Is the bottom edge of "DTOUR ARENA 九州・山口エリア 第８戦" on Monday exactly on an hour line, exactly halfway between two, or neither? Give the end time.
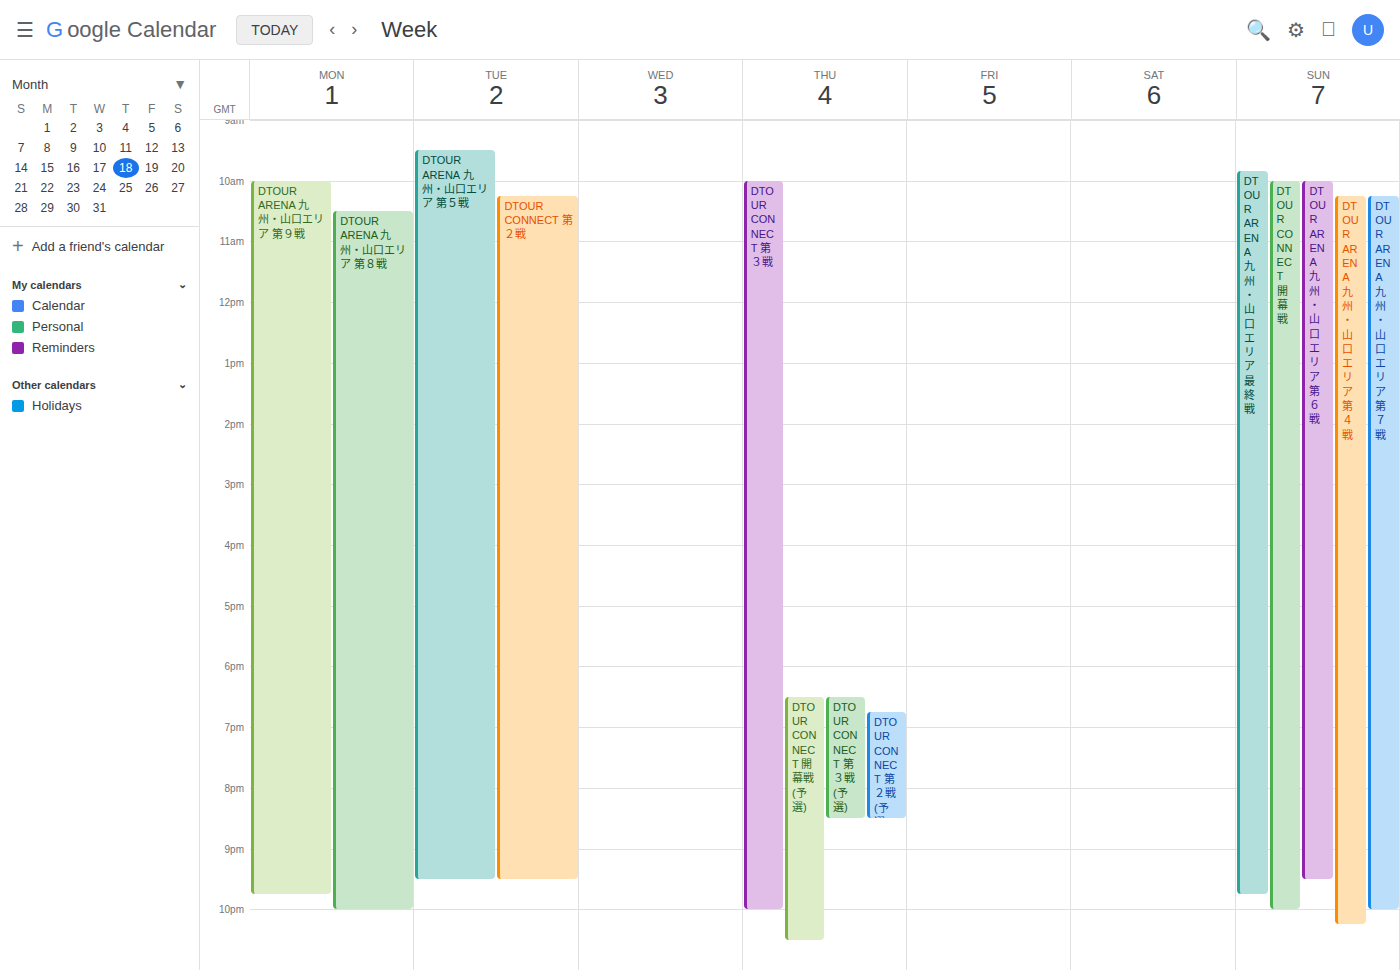
10:00 PM -- exactly on the 10 PM line.